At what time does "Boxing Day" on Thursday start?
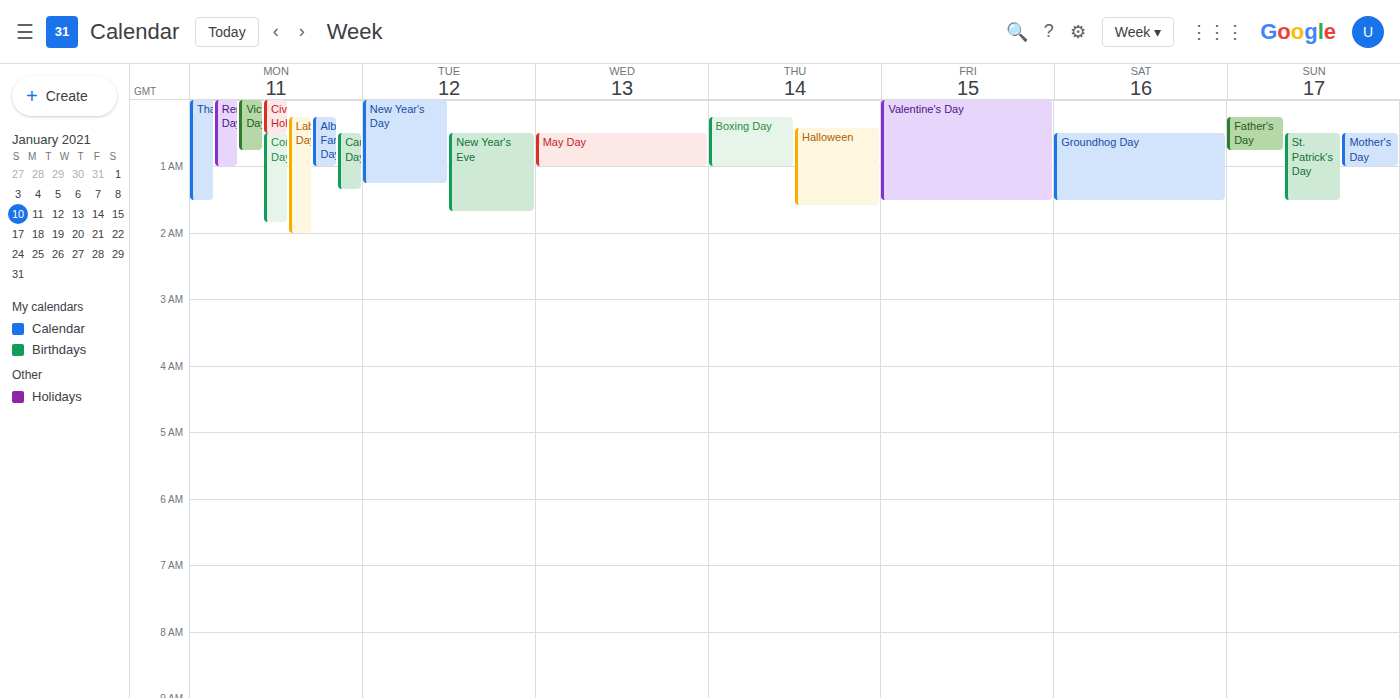
12:15 AM